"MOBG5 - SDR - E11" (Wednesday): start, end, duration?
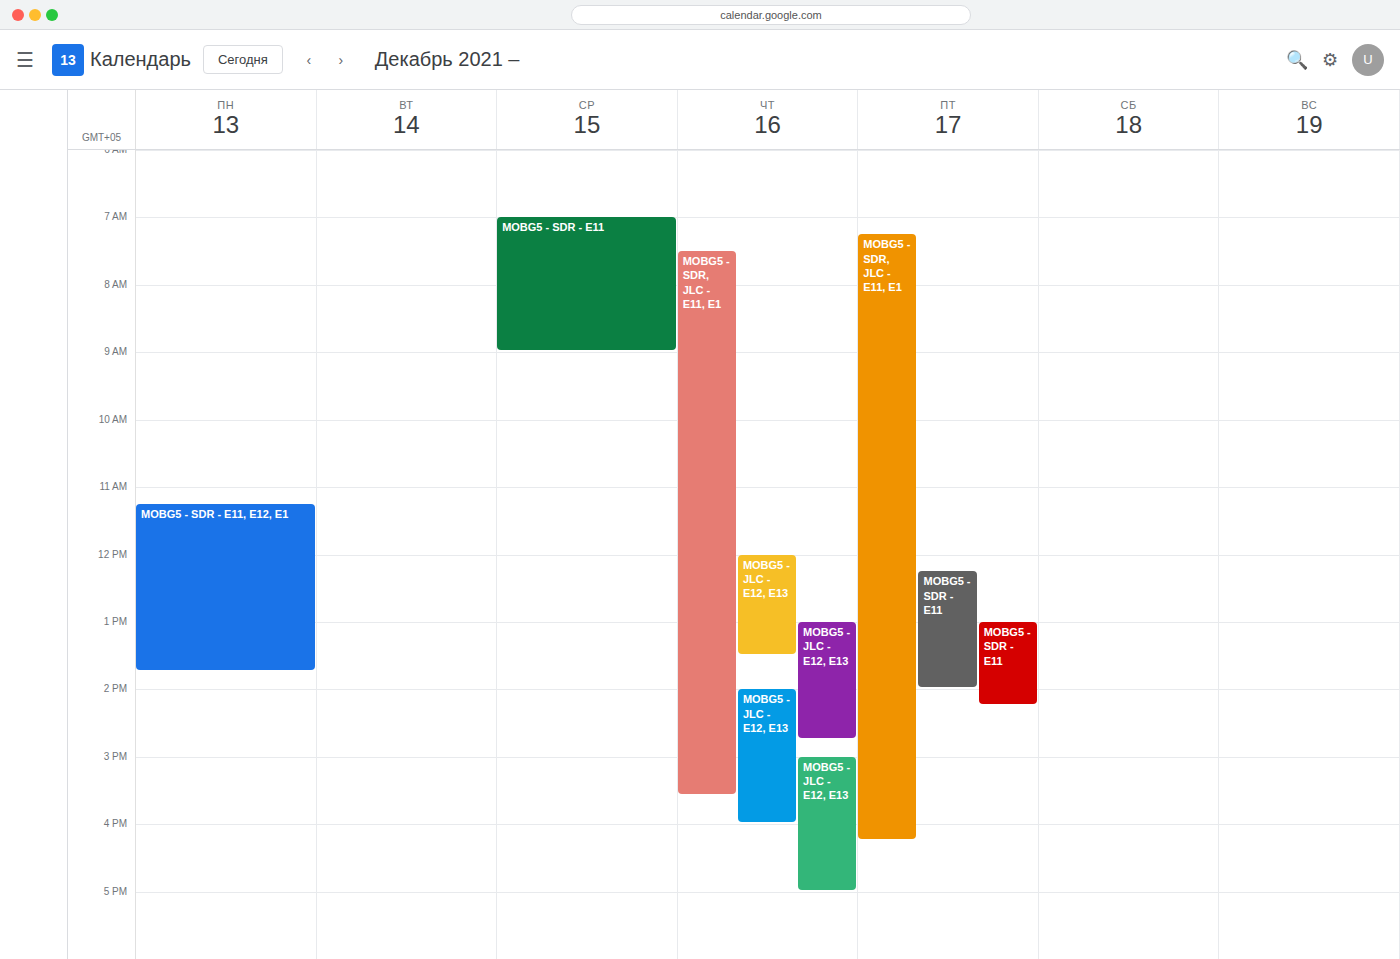
7:00 AM to 9:00 AM, 2 hours